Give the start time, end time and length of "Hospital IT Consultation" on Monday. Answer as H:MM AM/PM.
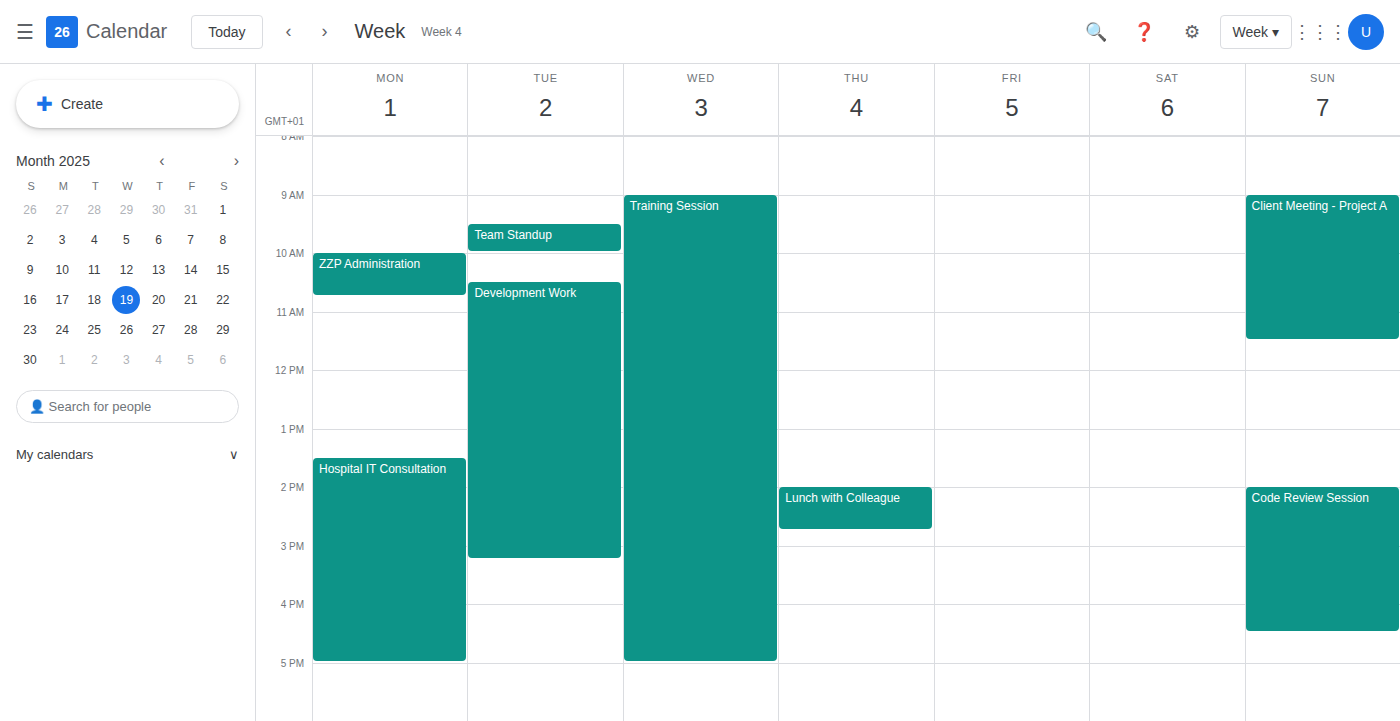
1:30 PM to 5:00 PM, 3 hours 30 minutes